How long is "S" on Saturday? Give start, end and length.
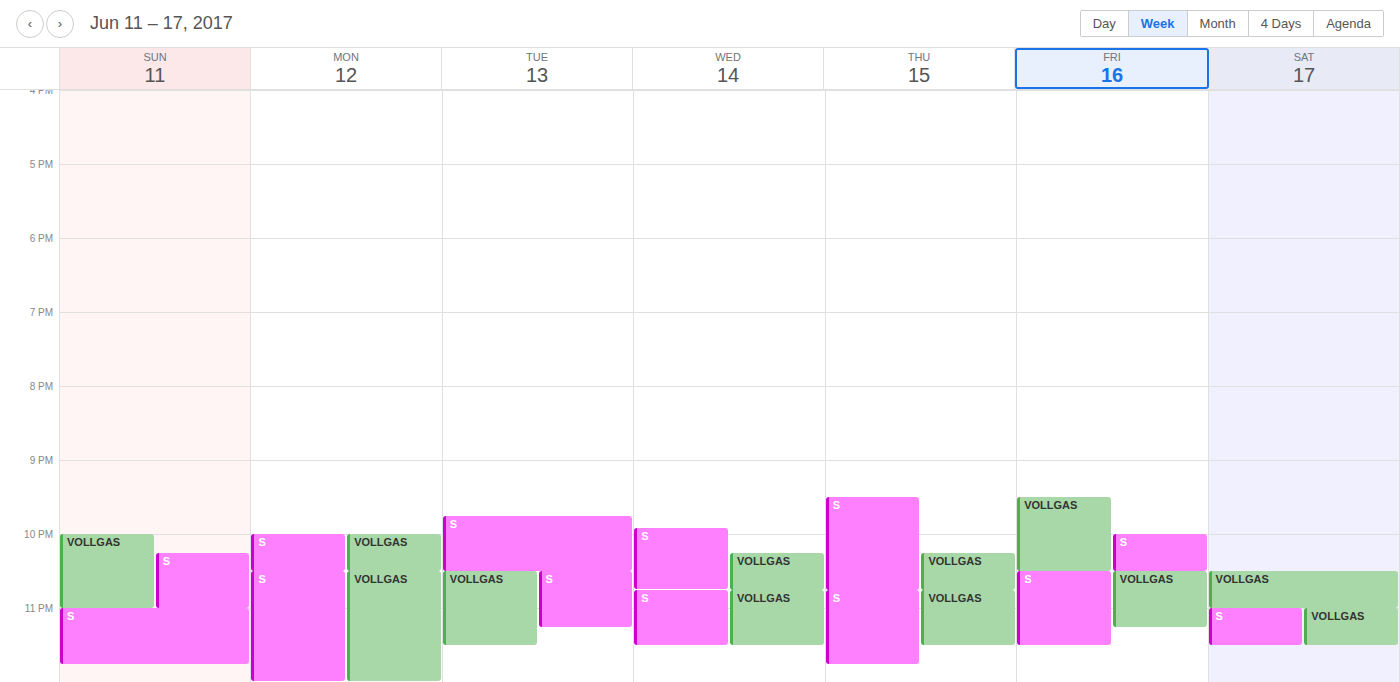
11:00 PM to 11:30 PM, 30 minutes